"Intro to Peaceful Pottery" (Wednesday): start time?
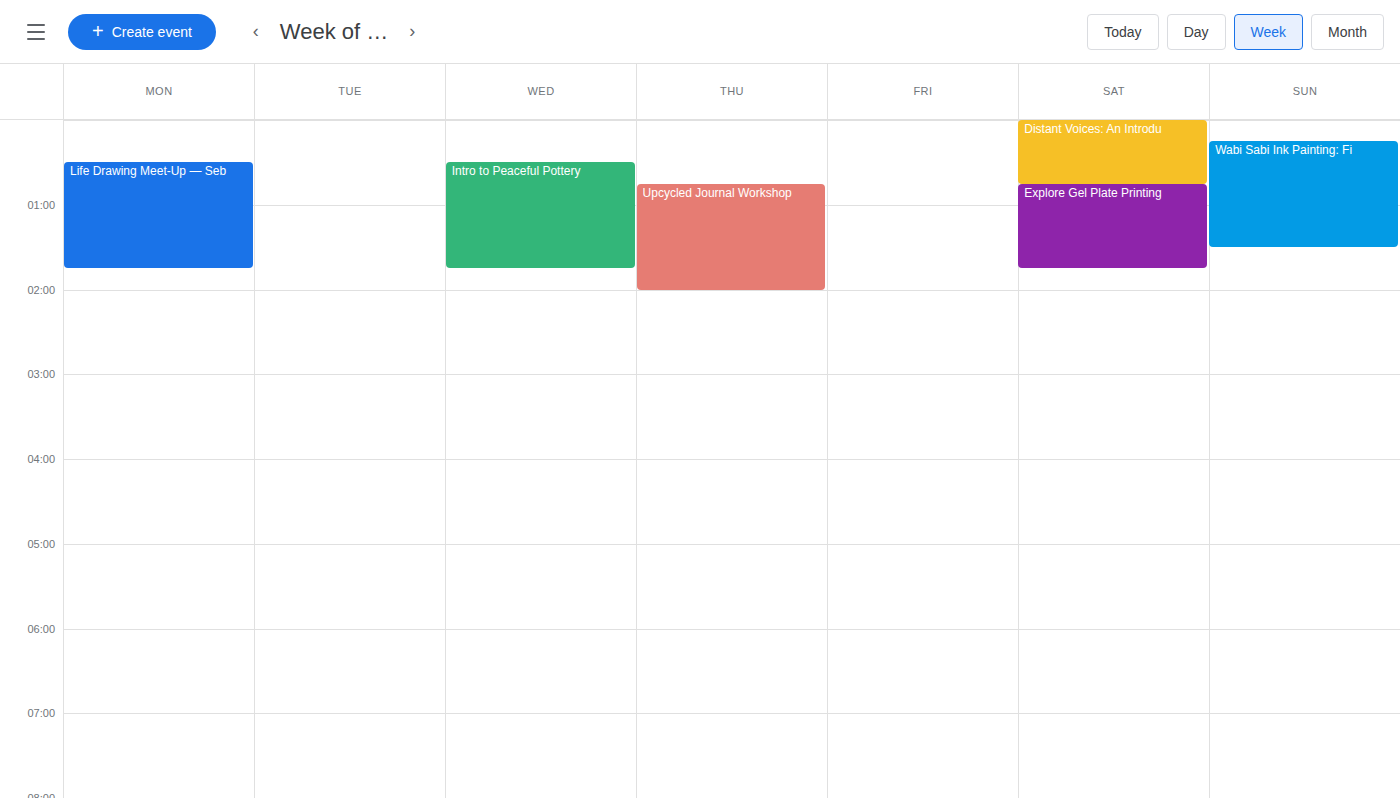
12:30 AM